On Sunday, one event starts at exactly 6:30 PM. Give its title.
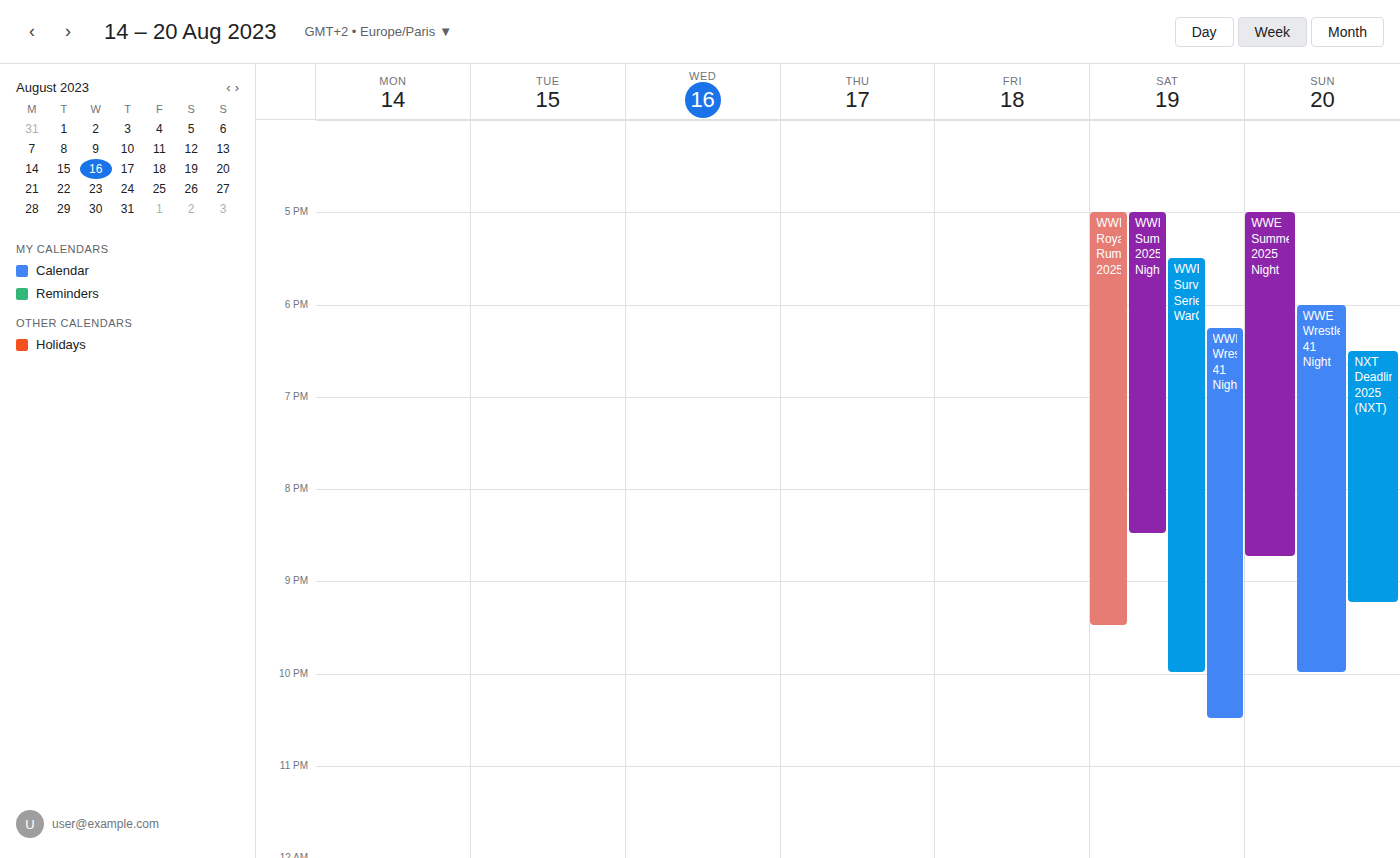
"NXT Deadline 2025 (NXT)"